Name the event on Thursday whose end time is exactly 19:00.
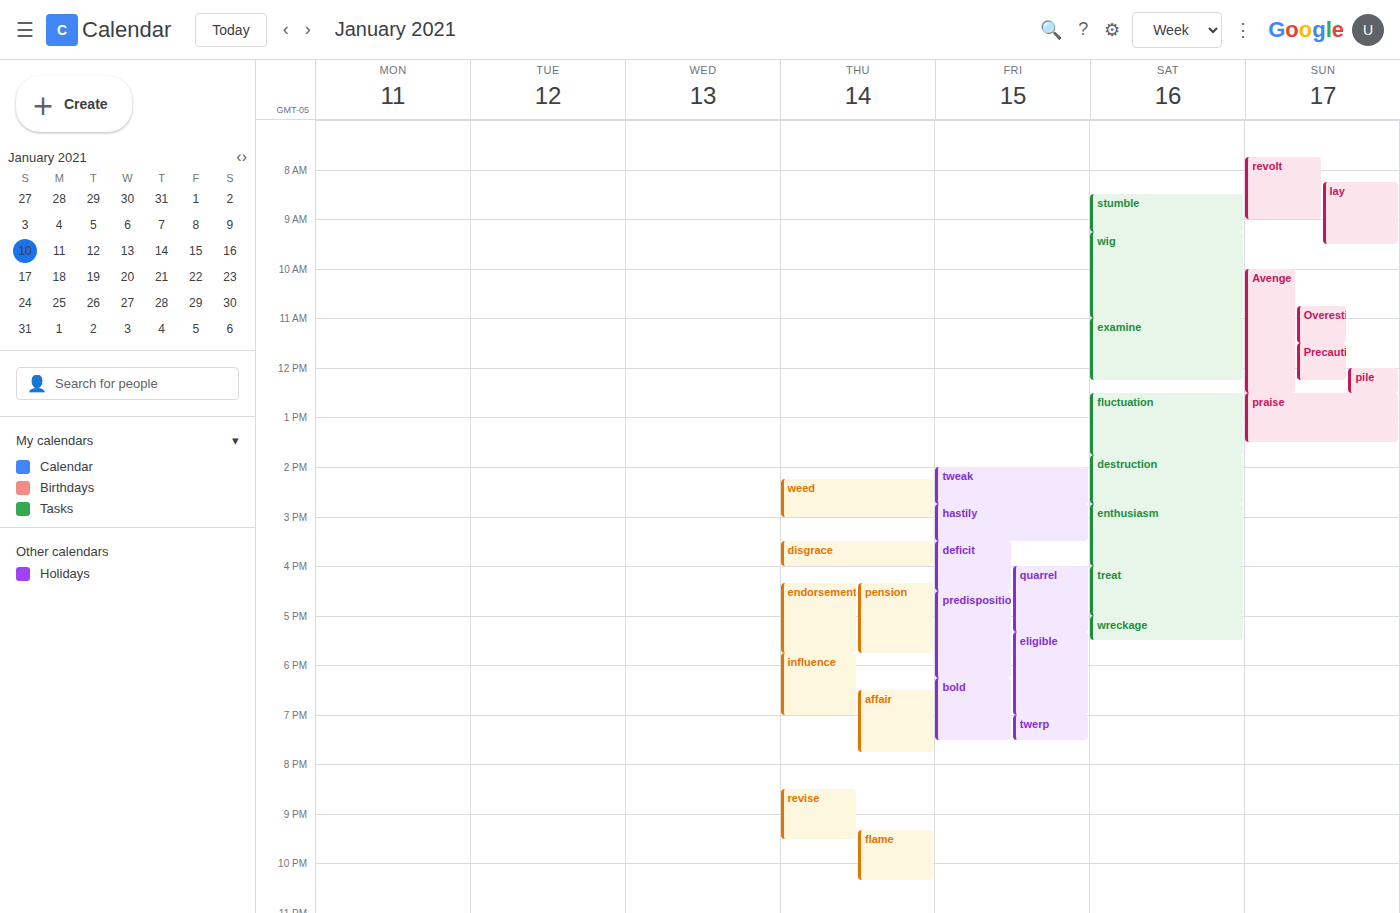
"influence"